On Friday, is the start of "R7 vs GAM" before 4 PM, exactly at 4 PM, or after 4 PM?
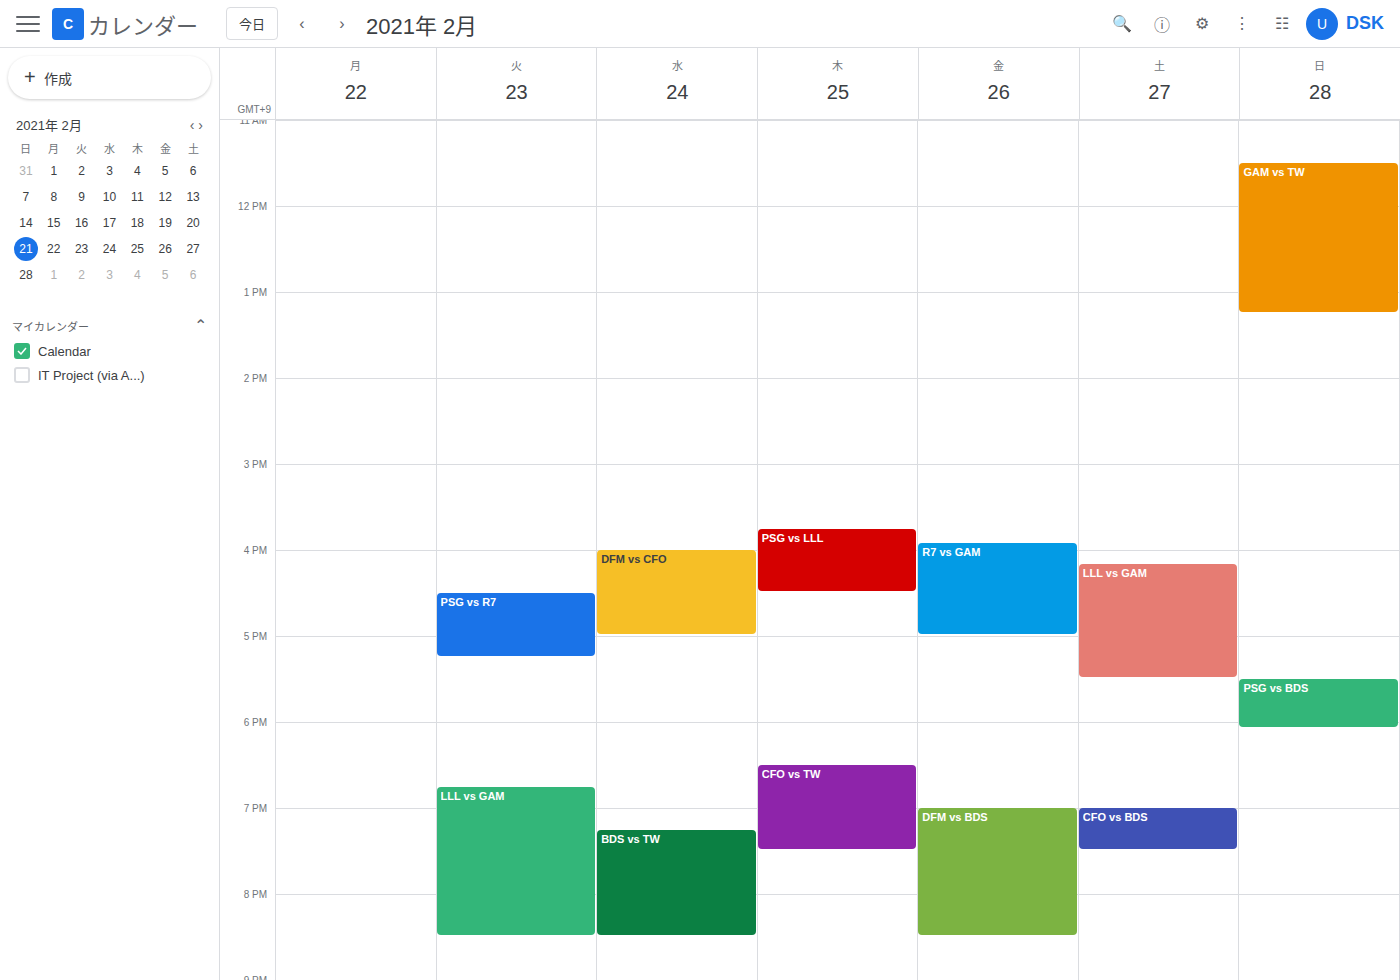
3:55 PM -- before 4 PM, 5 minutes above the 4 PM line.